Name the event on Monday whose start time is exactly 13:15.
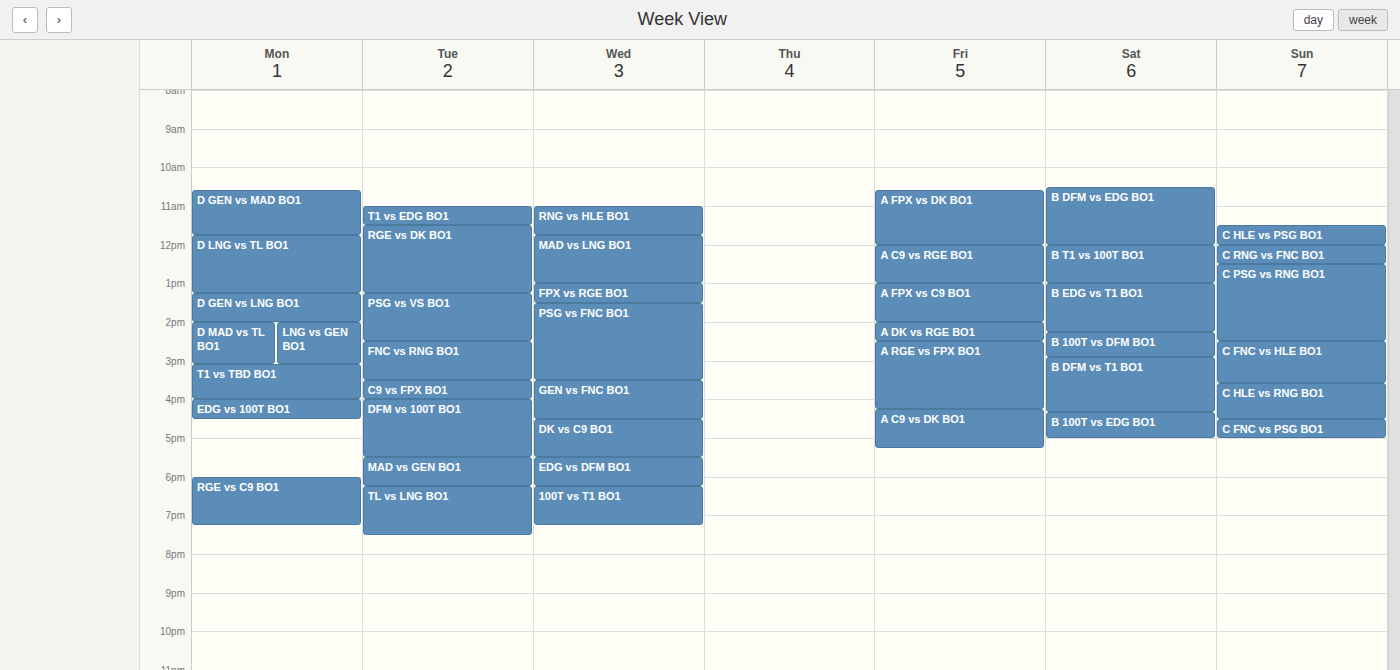
"D GEN vs LNG BO1"